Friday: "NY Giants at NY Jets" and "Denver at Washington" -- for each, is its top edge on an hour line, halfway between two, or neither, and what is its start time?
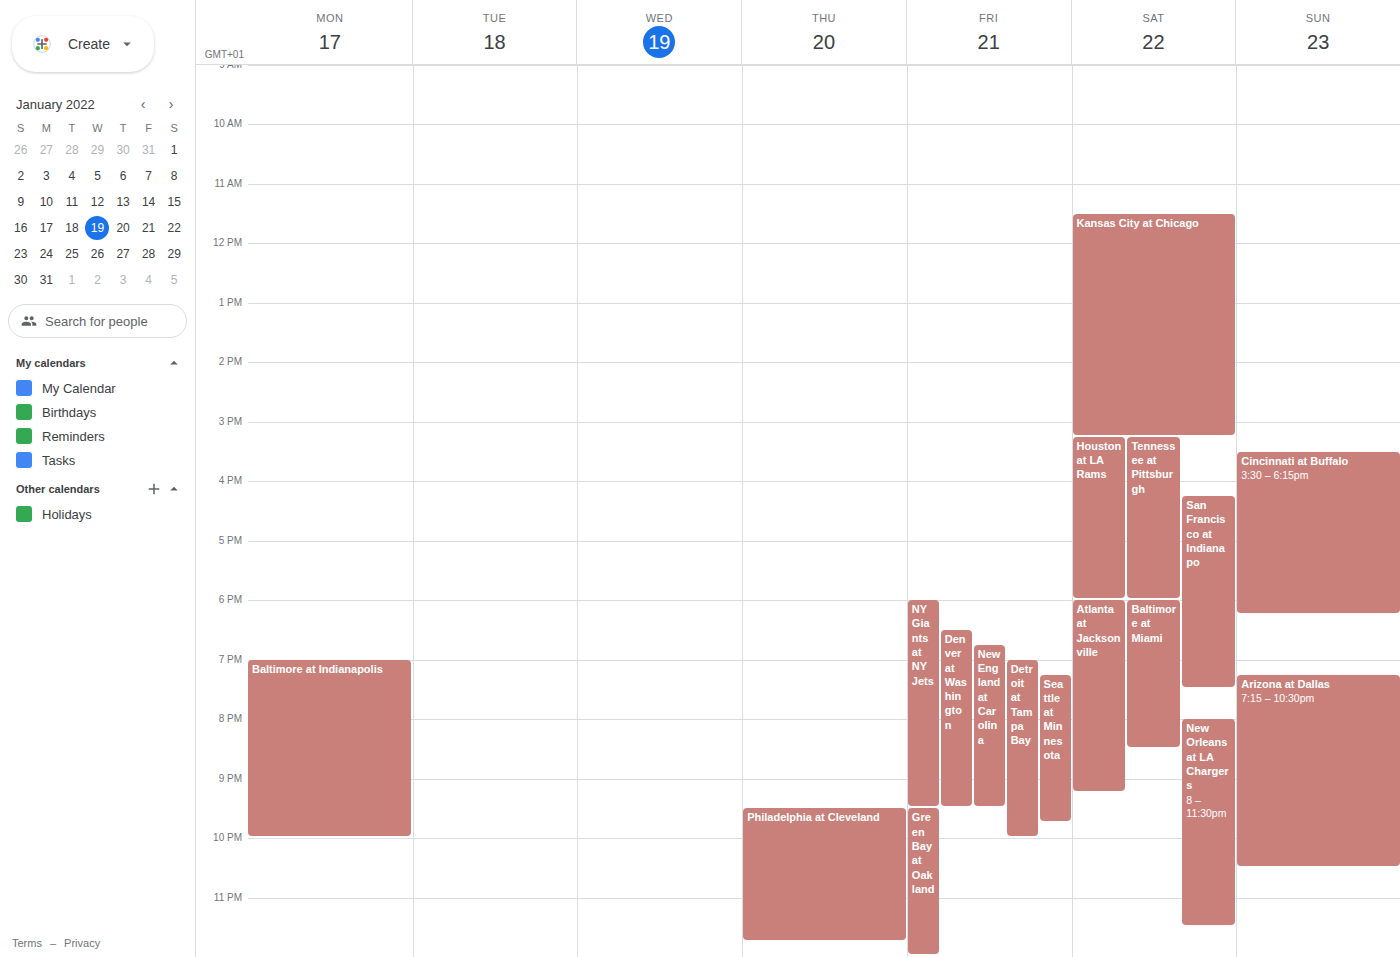
"NY Giants at NY Jets": 6:00 PM, exactly on the 6 PM line. "Denver at Washington": 6:30 PM, halfway between the 6 PM and 7 PM lines.